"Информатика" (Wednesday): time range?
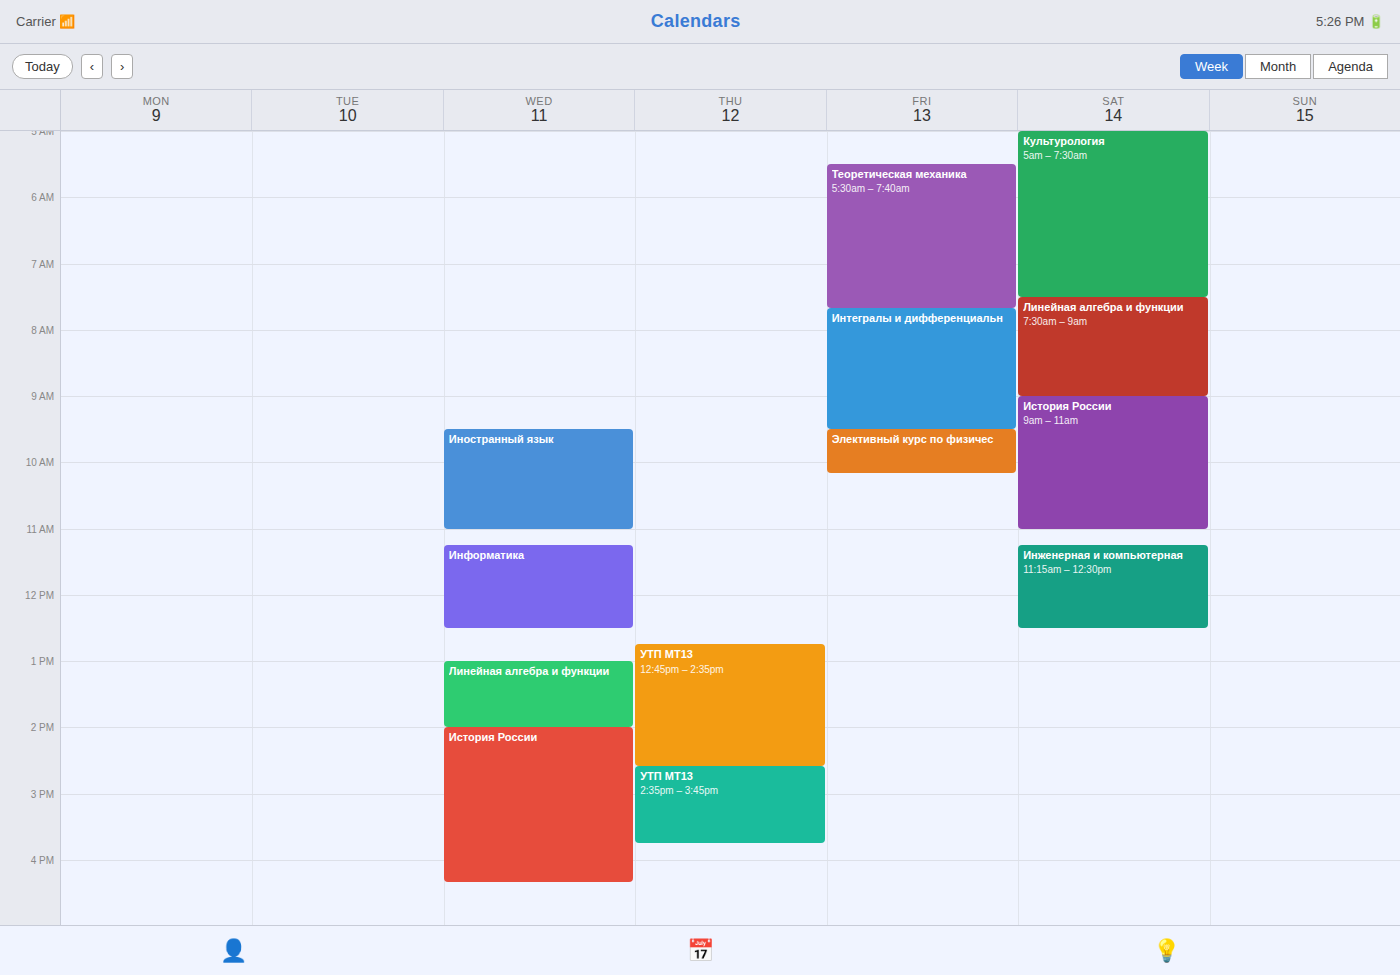
11:15 AM to 12:30 PM